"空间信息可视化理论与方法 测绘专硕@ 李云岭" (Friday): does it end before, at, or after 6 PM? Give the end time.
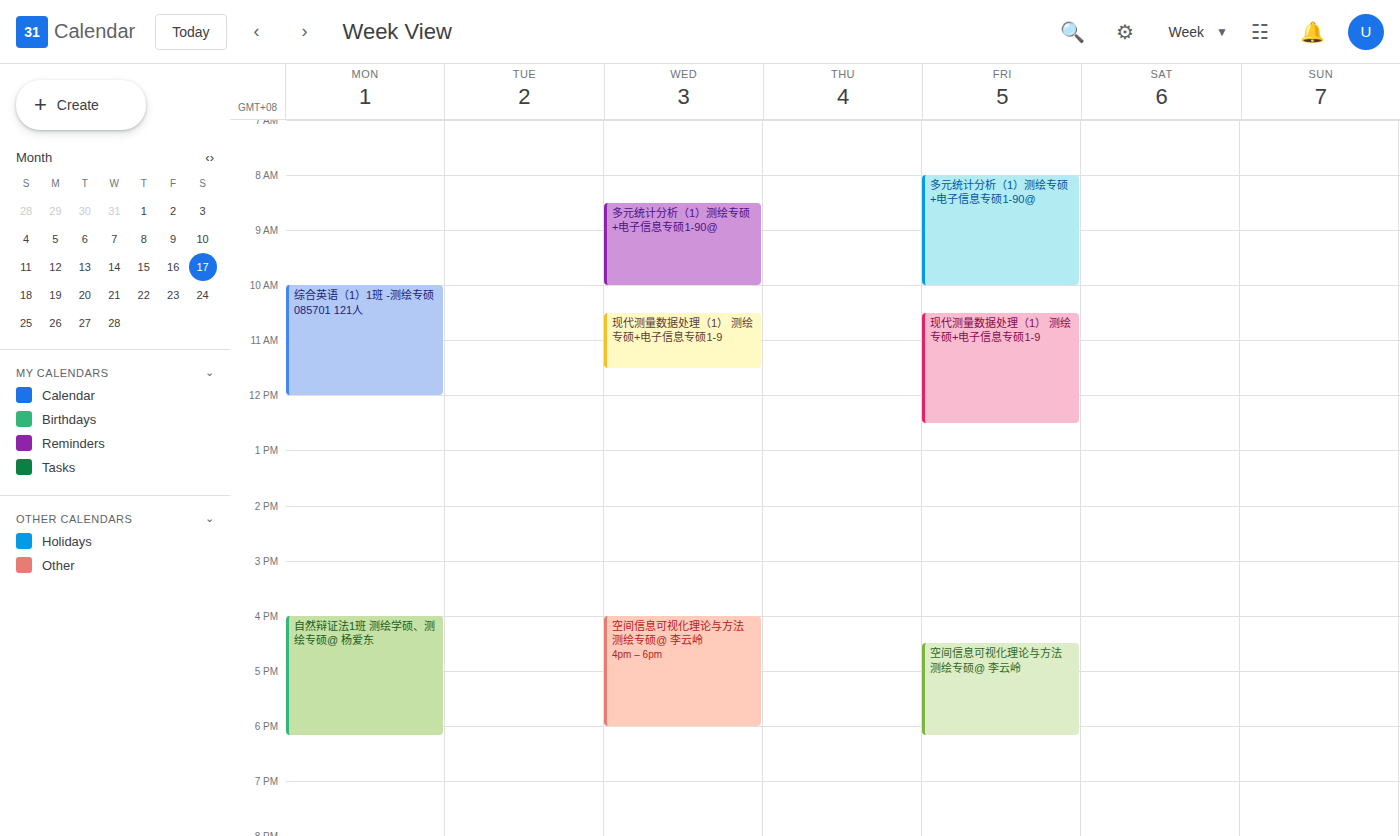
6:10 PM -- after 6 PM, 10 minutes below the 6 PM line.